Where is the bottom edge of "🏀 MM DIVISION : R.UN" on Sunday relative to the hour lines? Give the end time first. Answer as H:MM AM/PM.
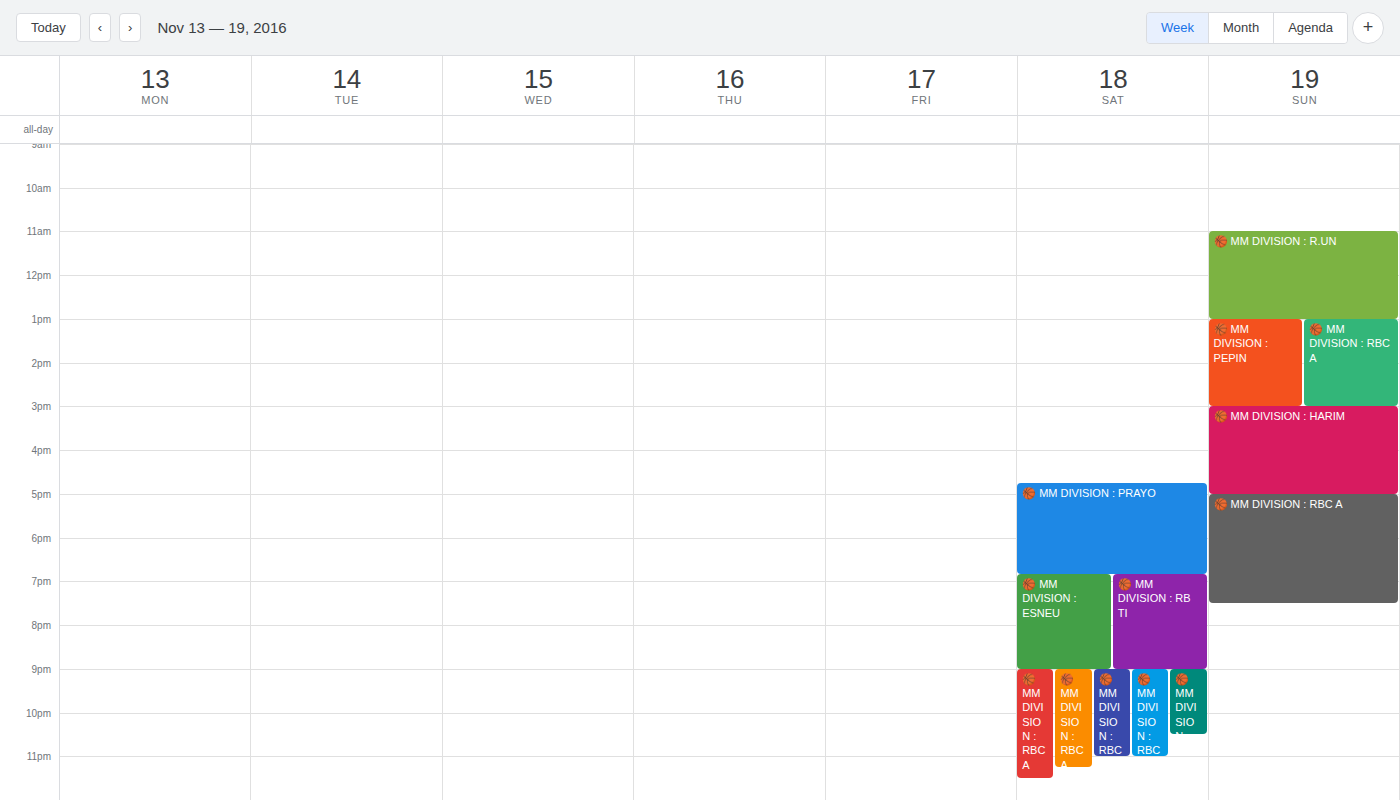
1:00 PM -- exactly on the 1 PM line.